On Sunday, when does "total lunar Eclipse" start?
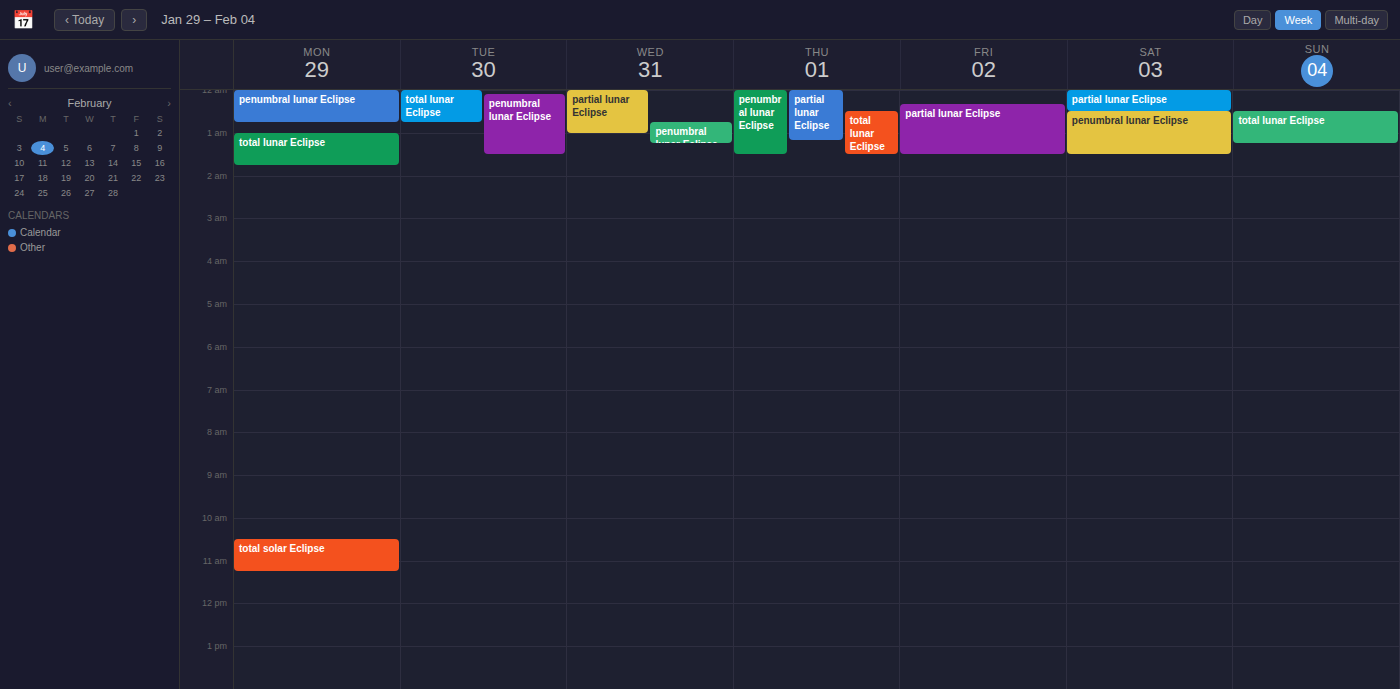
12:30 AM